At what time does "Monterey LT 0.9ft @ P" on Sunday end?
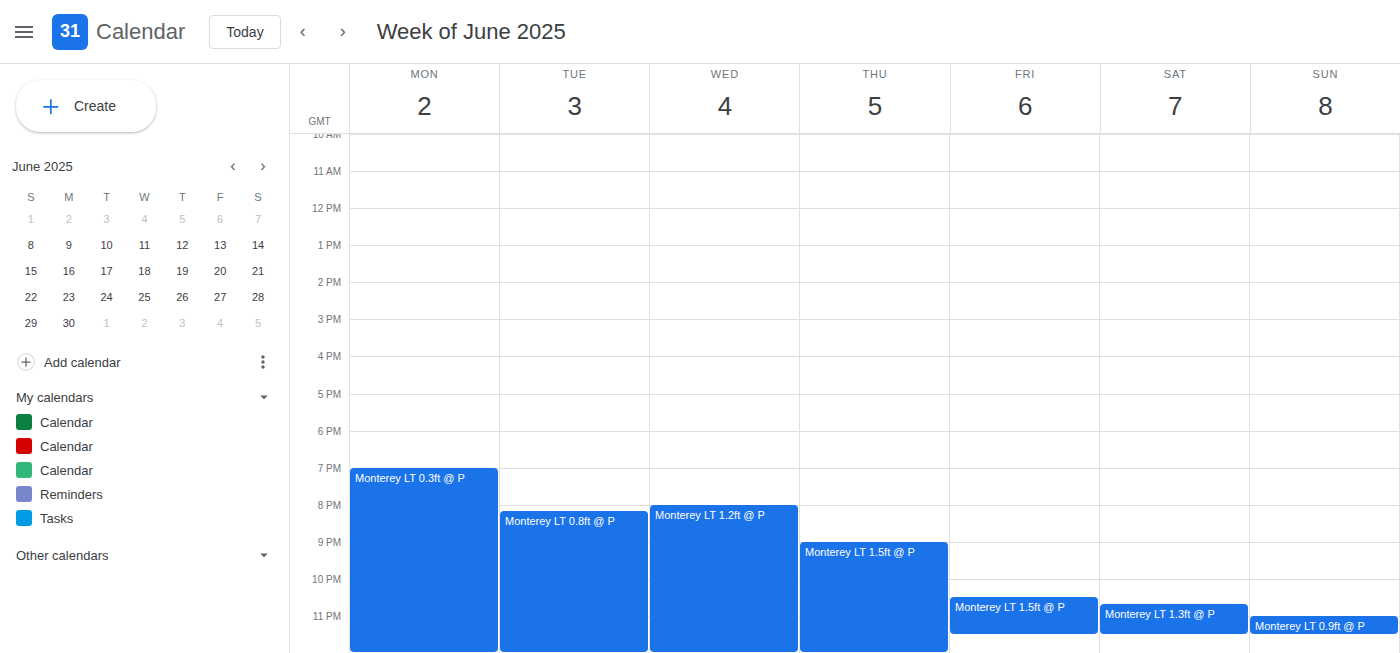
23:30